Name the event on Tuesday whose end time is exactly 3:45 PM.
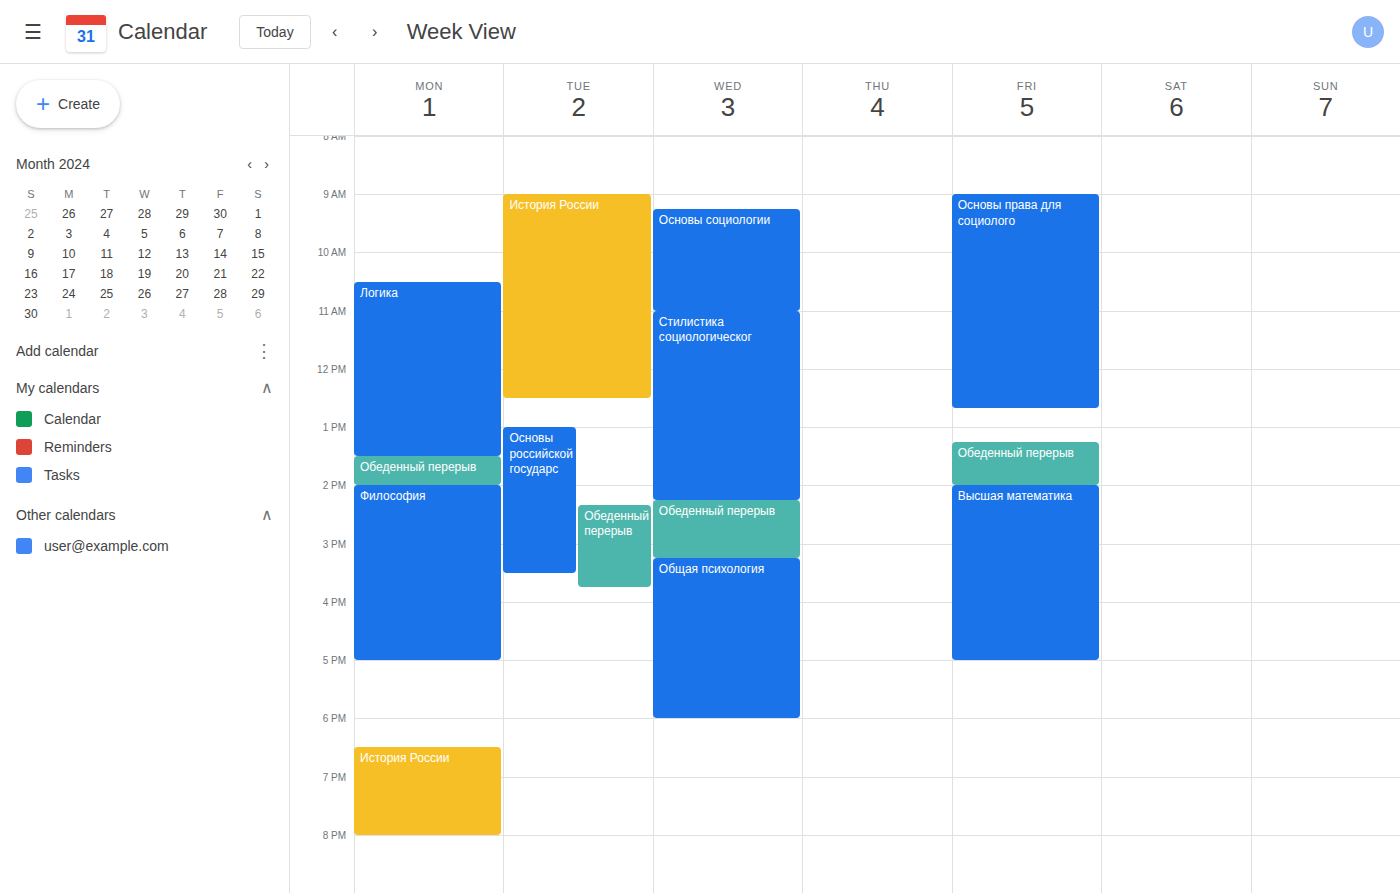
"Обеденный перерыв"